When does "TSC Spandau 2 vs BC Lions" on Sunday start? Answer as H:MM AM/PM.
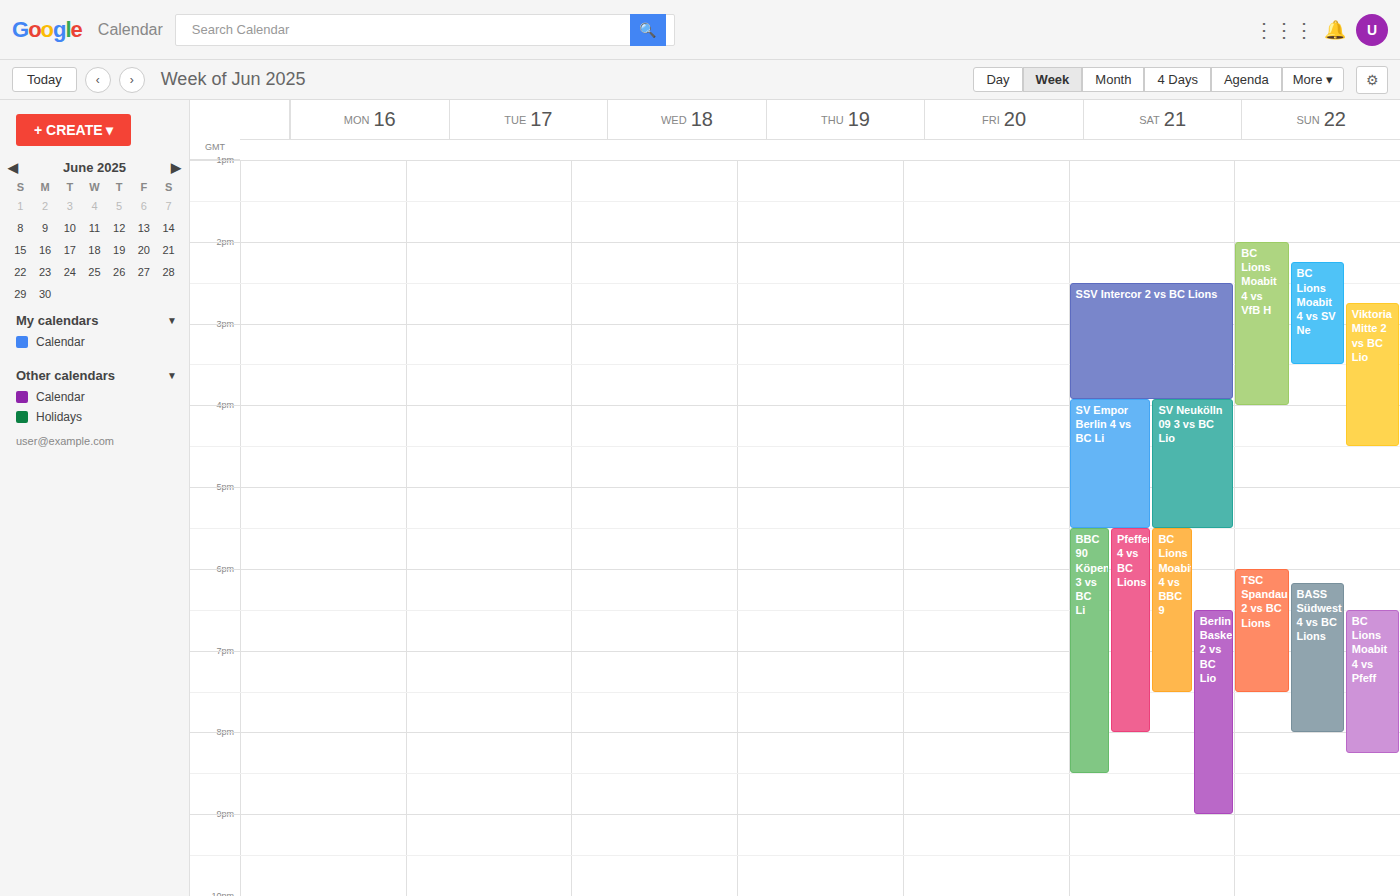
6:00 PM